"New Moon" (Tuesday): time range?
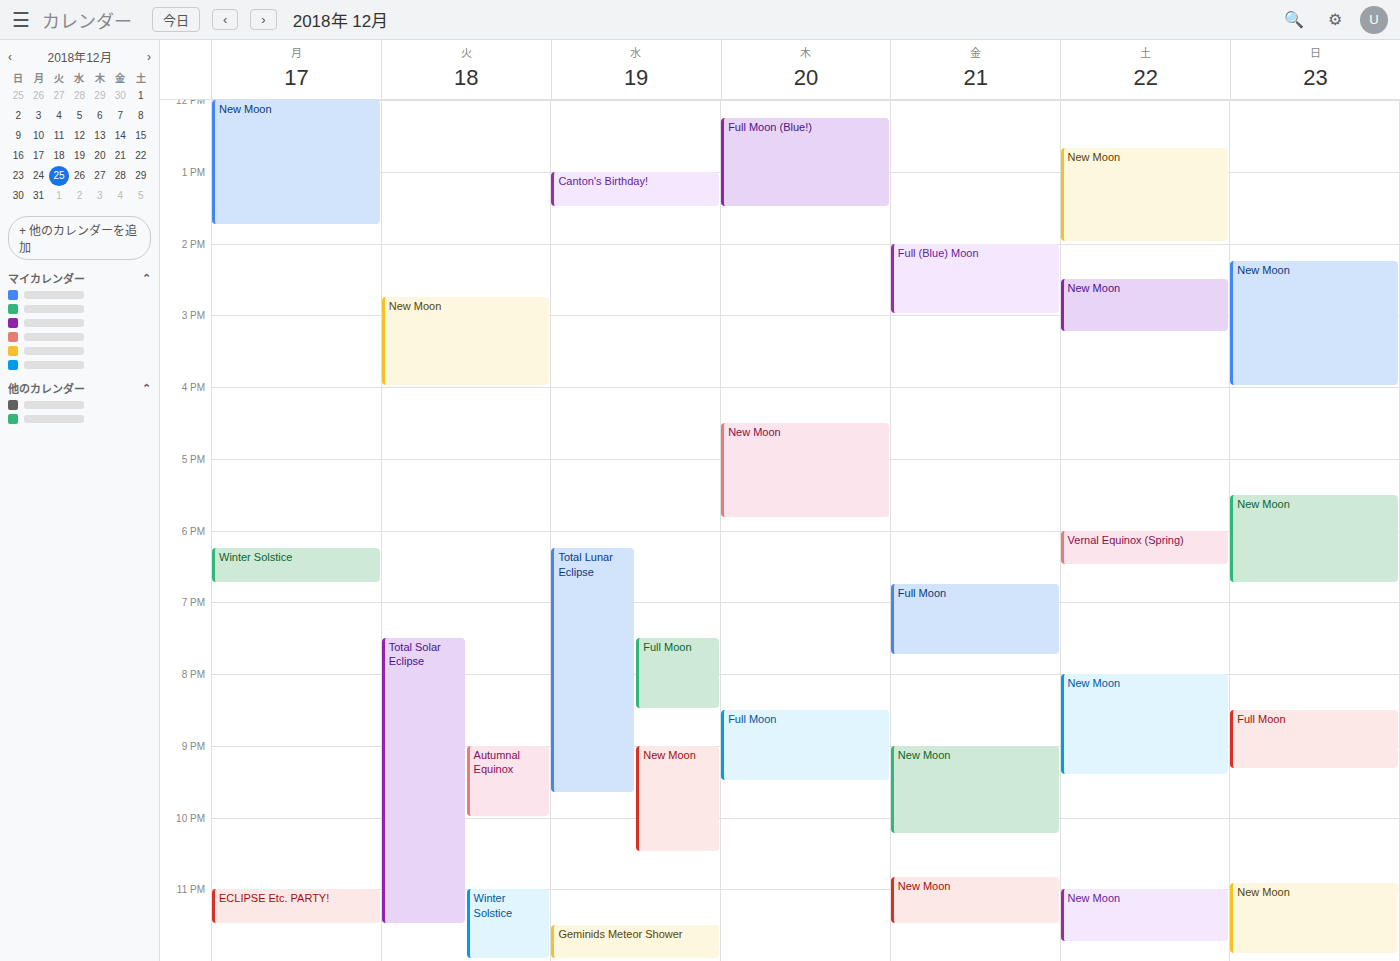
2:45 PM to 4:00 PM